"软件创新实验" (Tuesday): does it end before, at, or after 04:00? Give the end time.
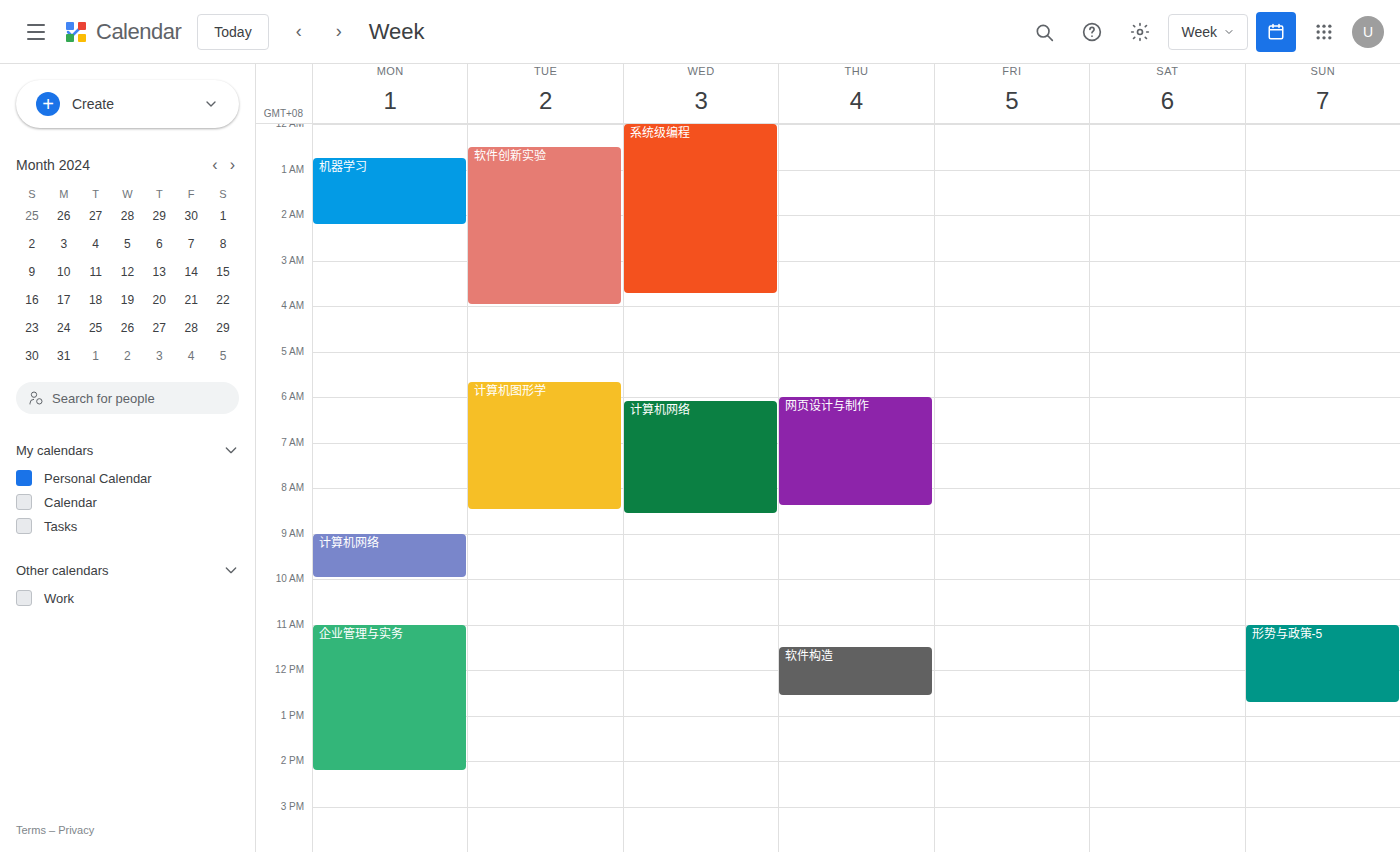
04:00 -- exactly at 04:00, on the 04:00 line.